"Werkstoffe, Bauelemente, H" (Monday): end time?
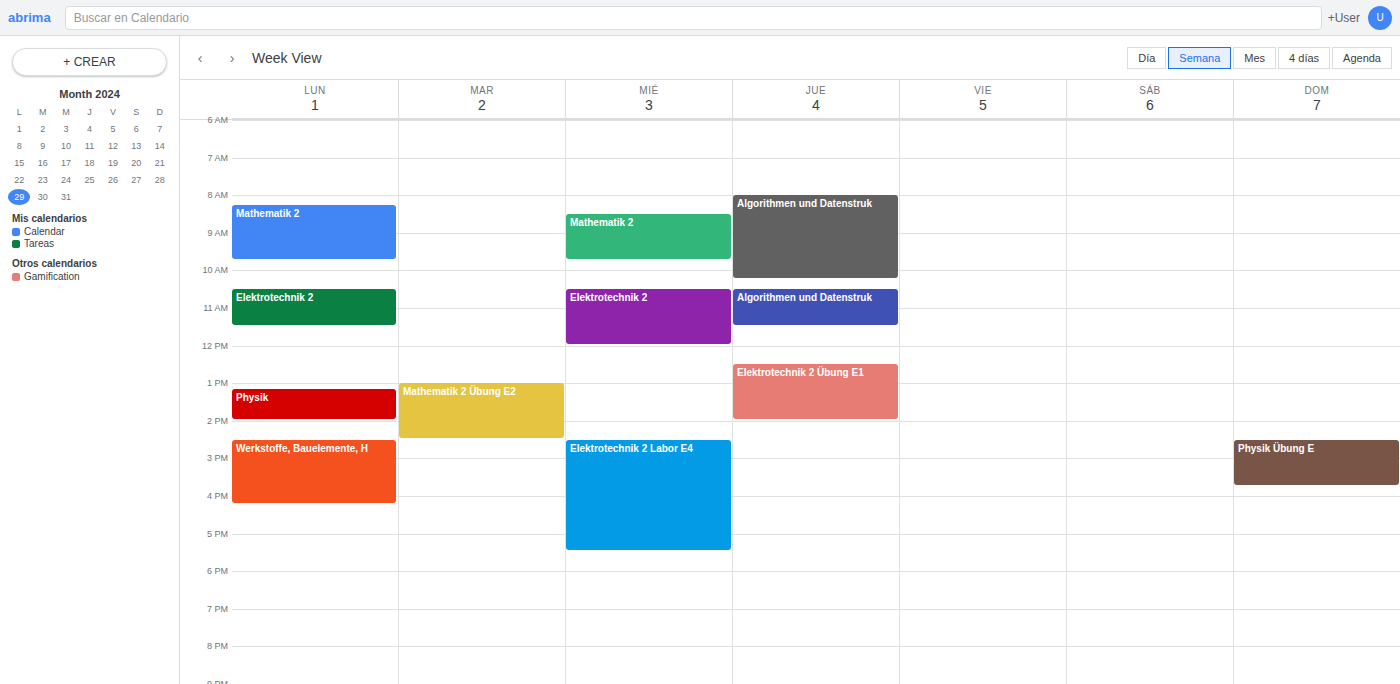
4:15 PM